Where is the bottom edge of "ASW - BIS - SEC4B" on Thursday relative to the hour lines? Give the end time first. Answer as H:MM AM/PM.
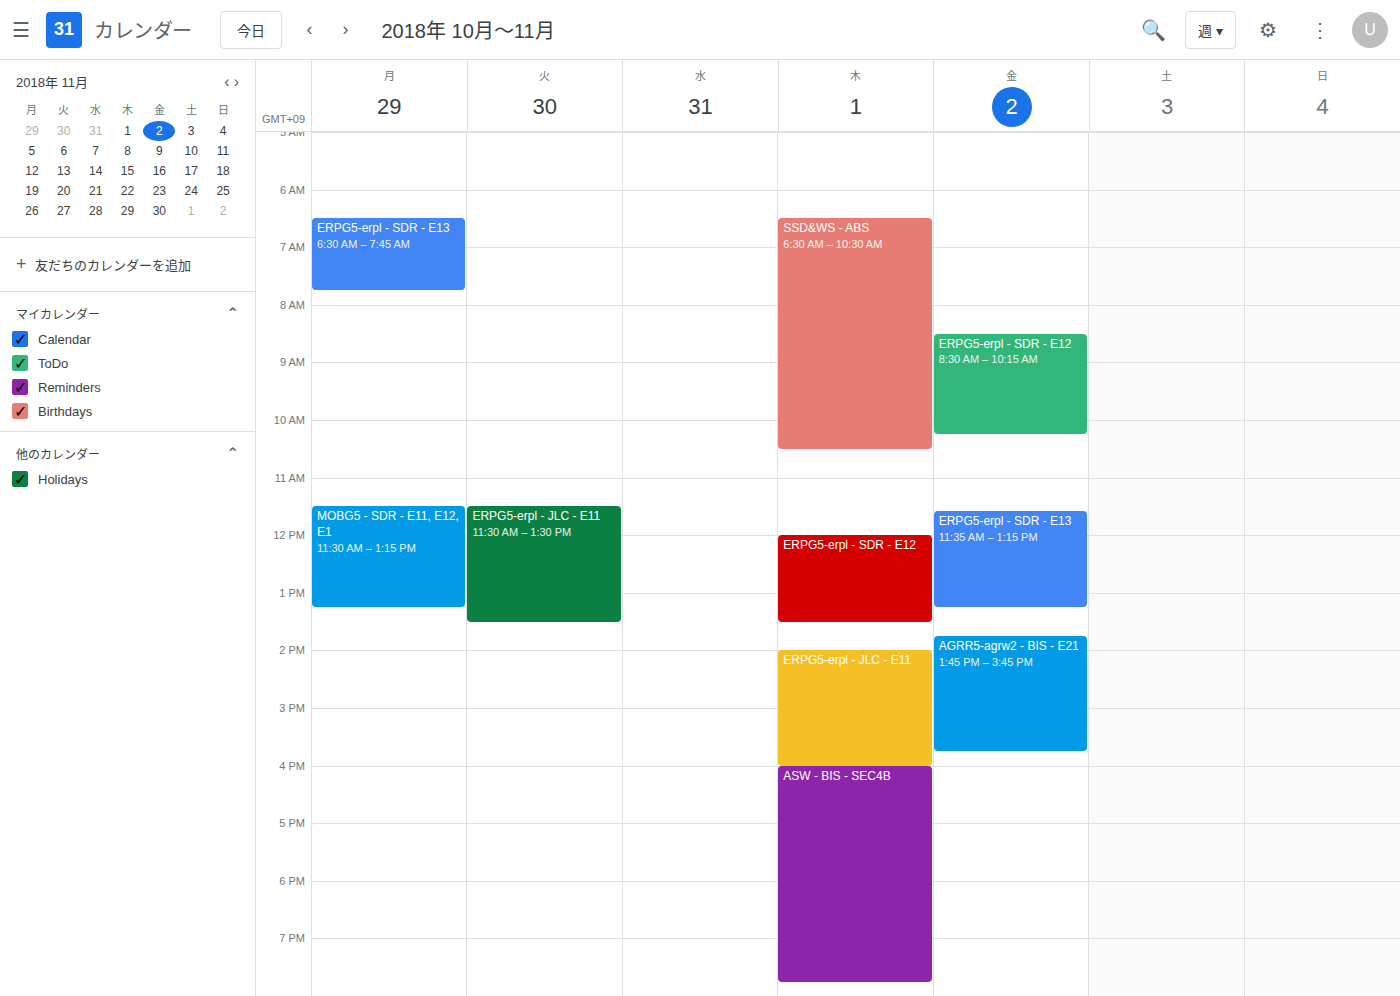
7:45 PM -- neither: three quarters of the way from the 7 PM line to the 8 PM line.